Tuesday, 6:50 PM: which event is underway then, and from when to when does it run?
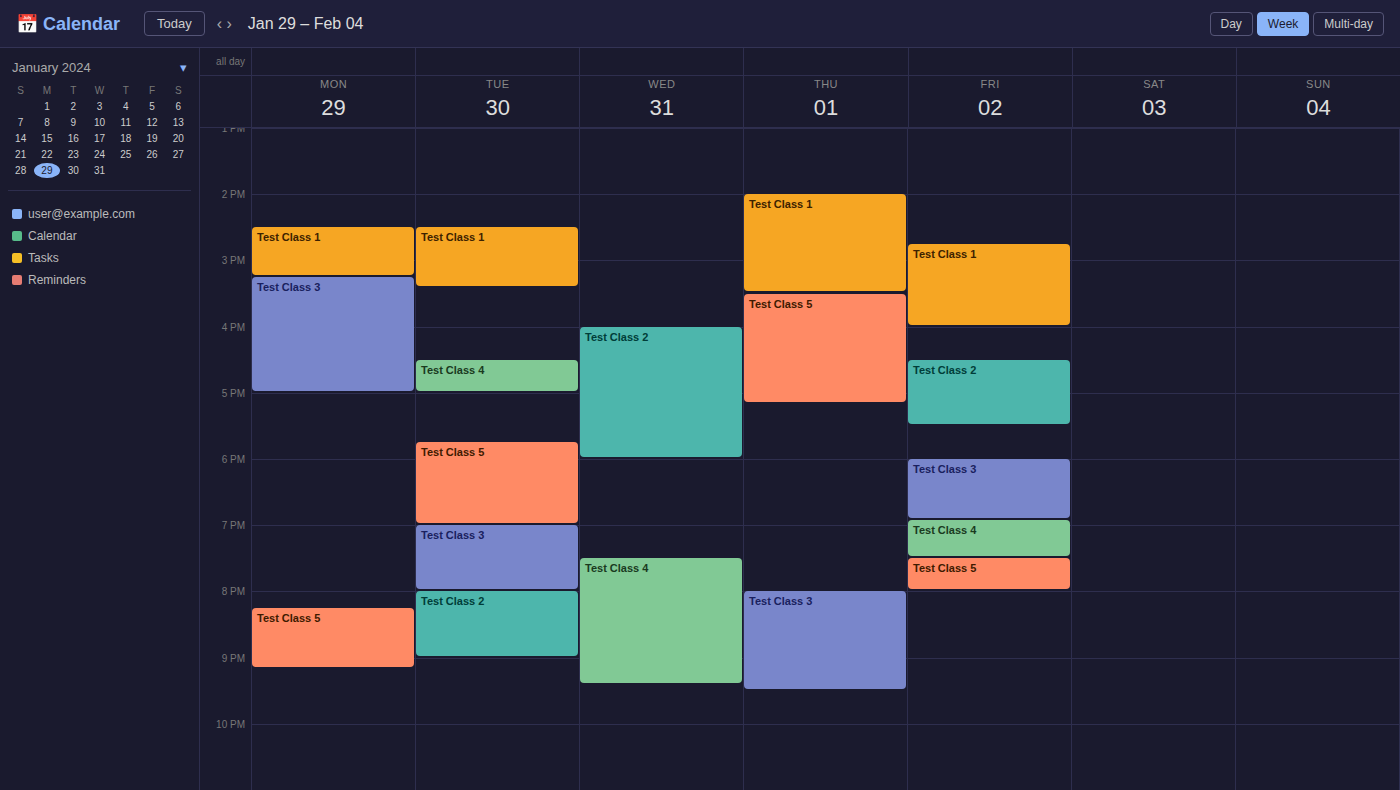
"Test Class 5", 5:45 PM to 7:00 PM